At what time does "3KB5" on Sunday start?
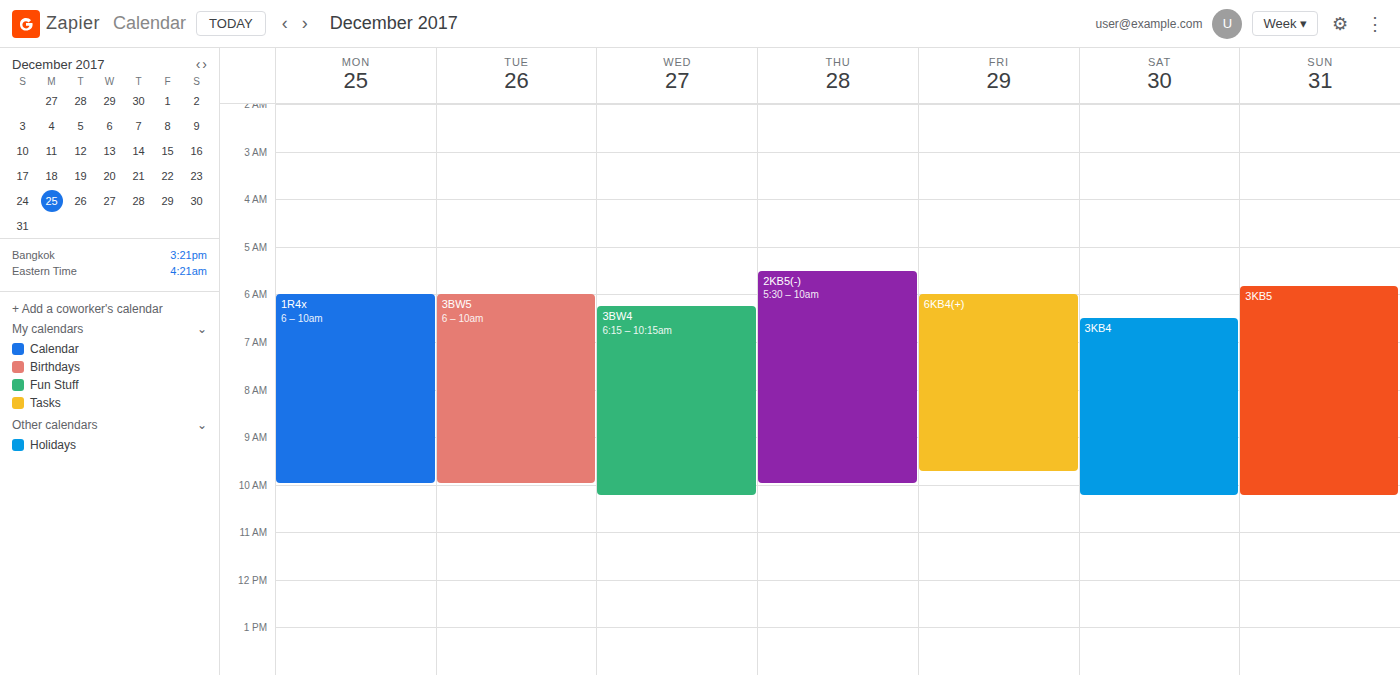
05:50